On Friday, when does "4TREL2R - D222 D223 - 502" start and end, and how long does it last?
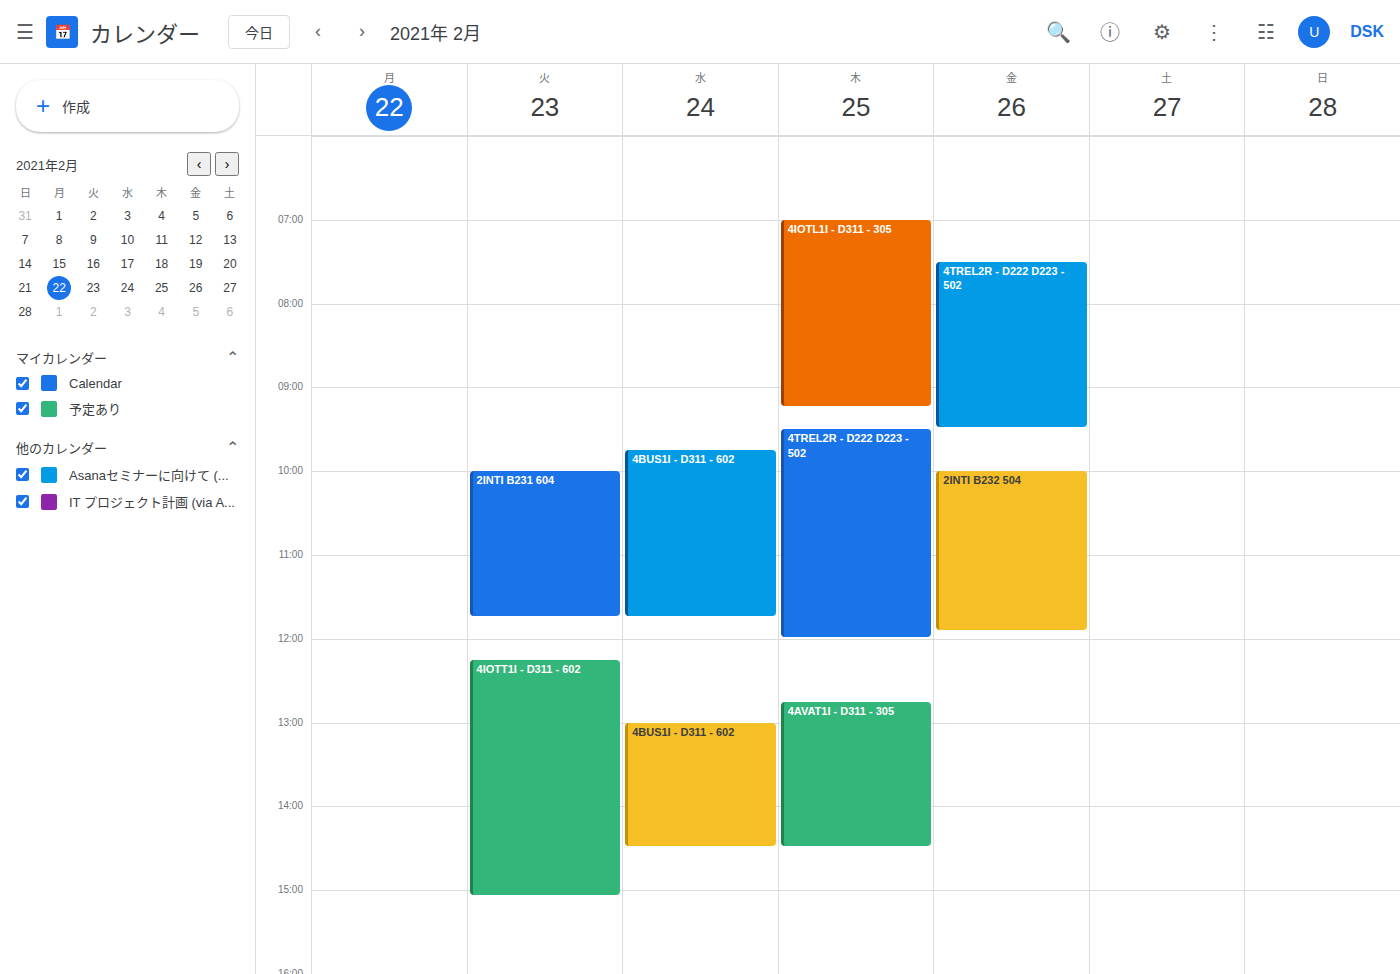
7:30 AM to 9:30 AM, 2 hours